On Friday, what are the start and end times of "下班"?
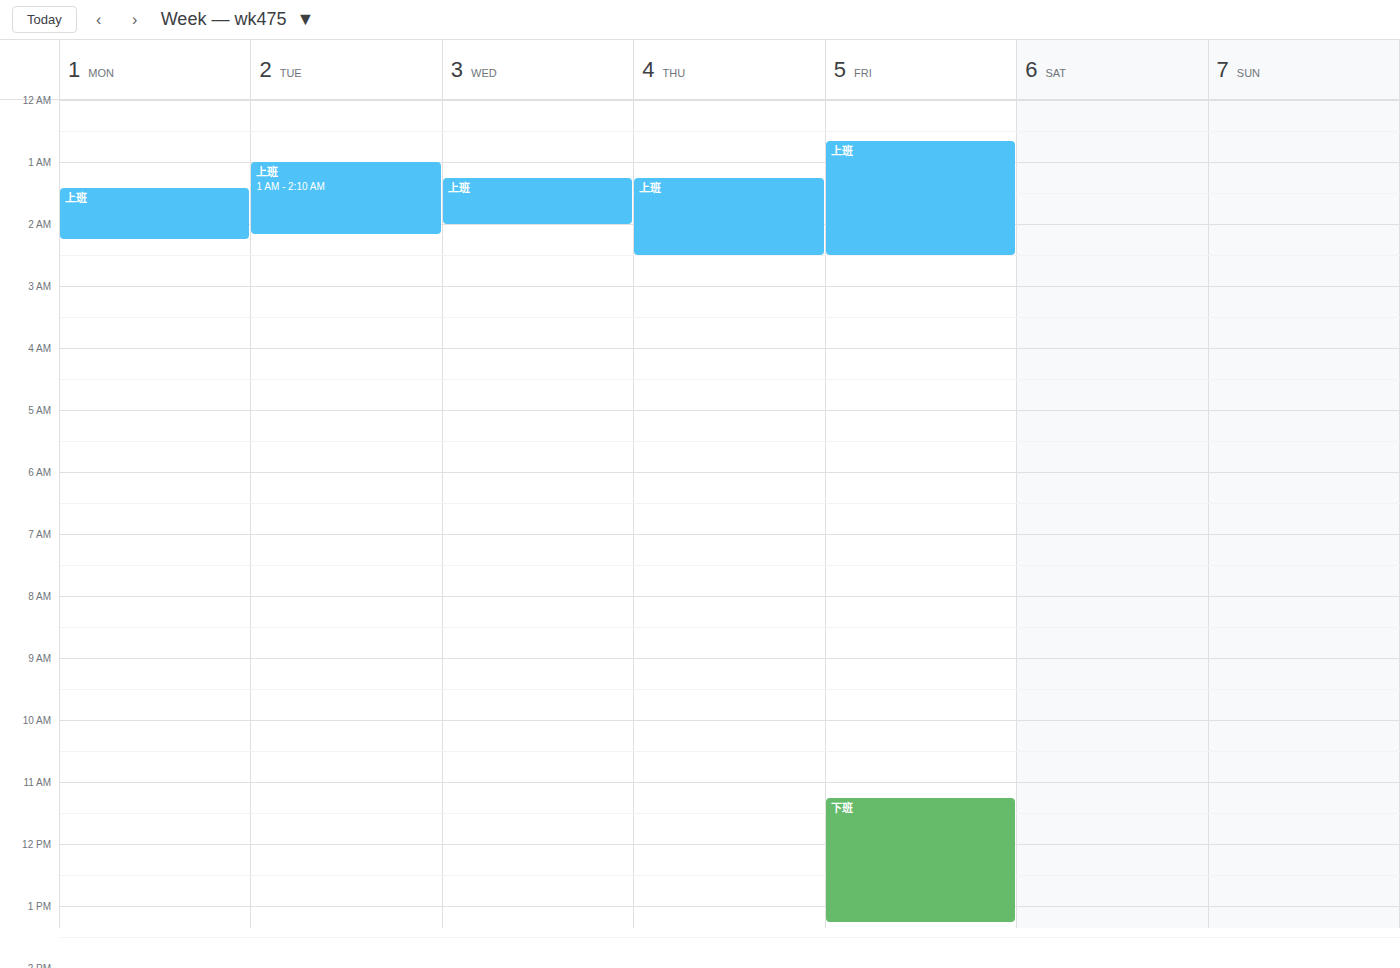
11:15 AM to 1:15 PM